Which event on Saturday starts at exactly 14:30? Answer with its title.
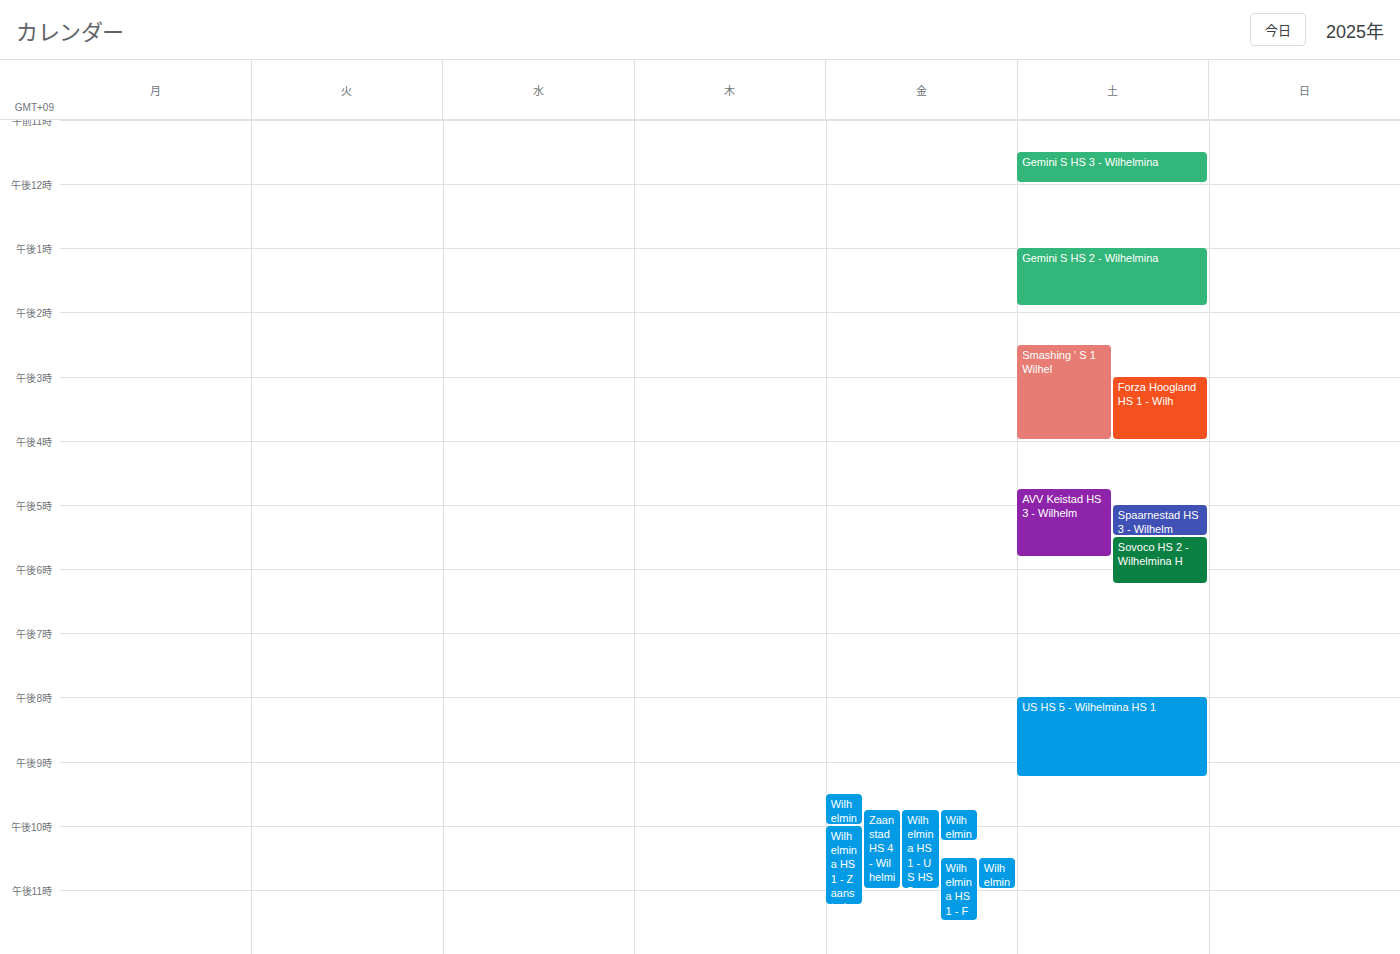
"Smashing ' S 1 Wilhel"